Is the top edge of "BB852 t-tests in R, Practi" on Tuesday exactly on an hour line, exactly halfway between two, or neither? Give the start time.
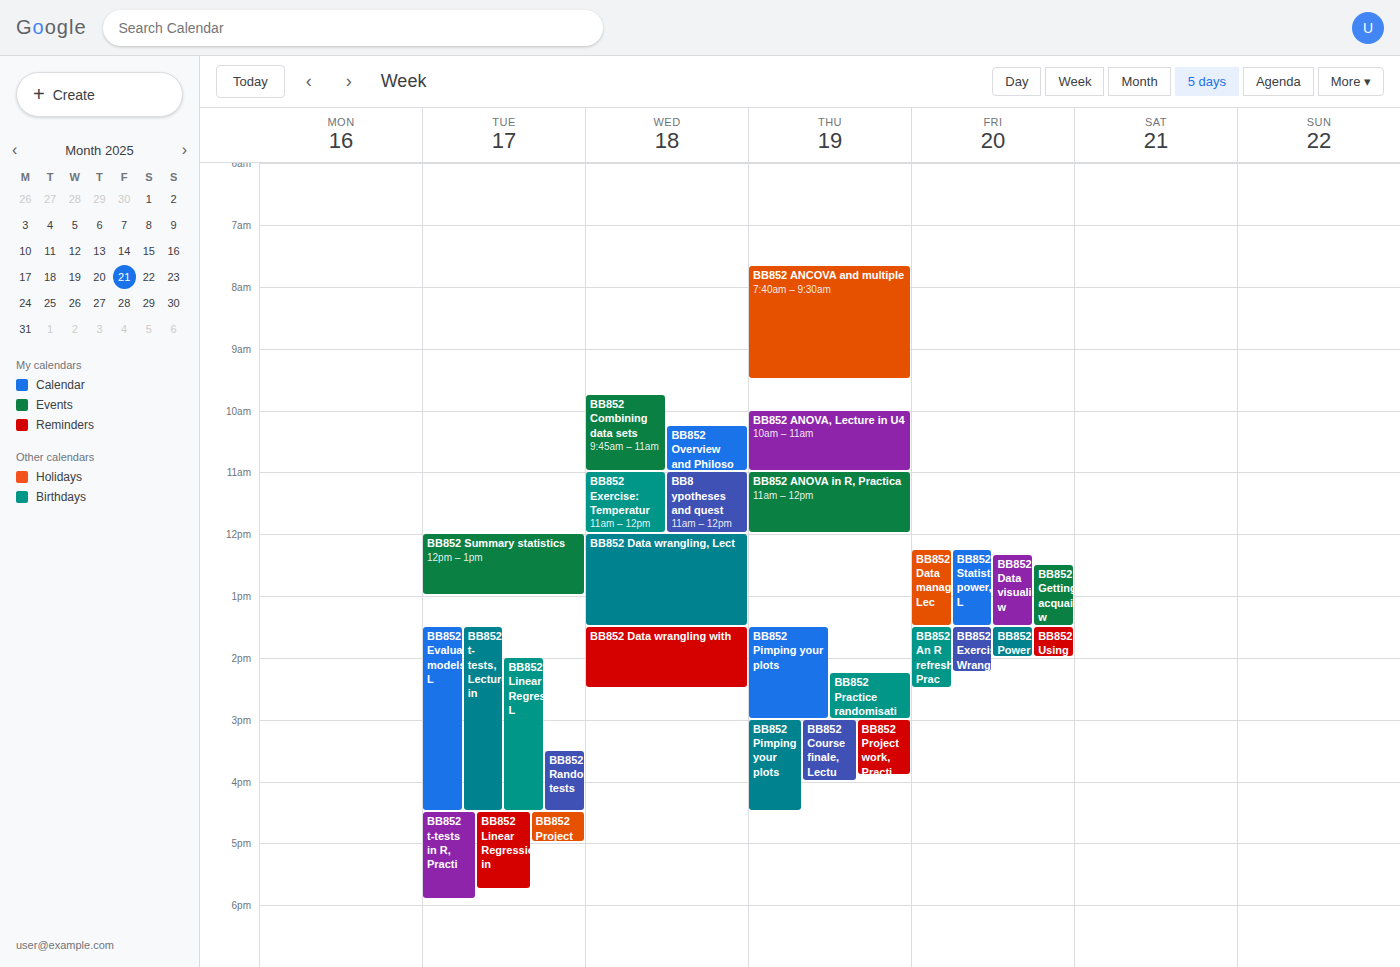
4:30 PM -- halfway between the 4 PM and 5 PM lines.